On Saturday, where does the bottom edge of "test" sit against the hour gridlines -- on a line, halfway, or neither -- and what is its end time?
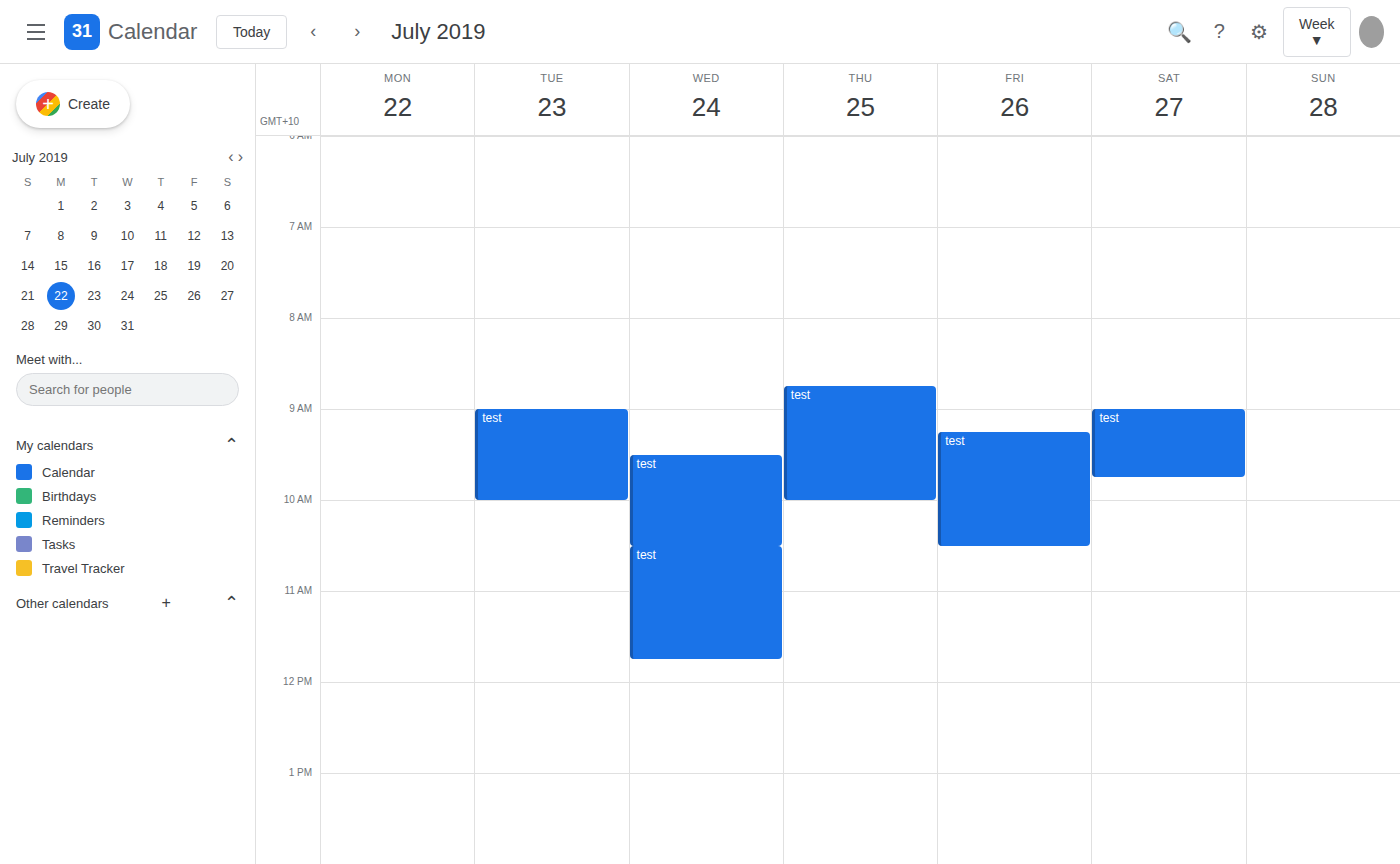
9:45 AM -- neither: three quarters of the way from the 9 AM line to the 10 AM line.